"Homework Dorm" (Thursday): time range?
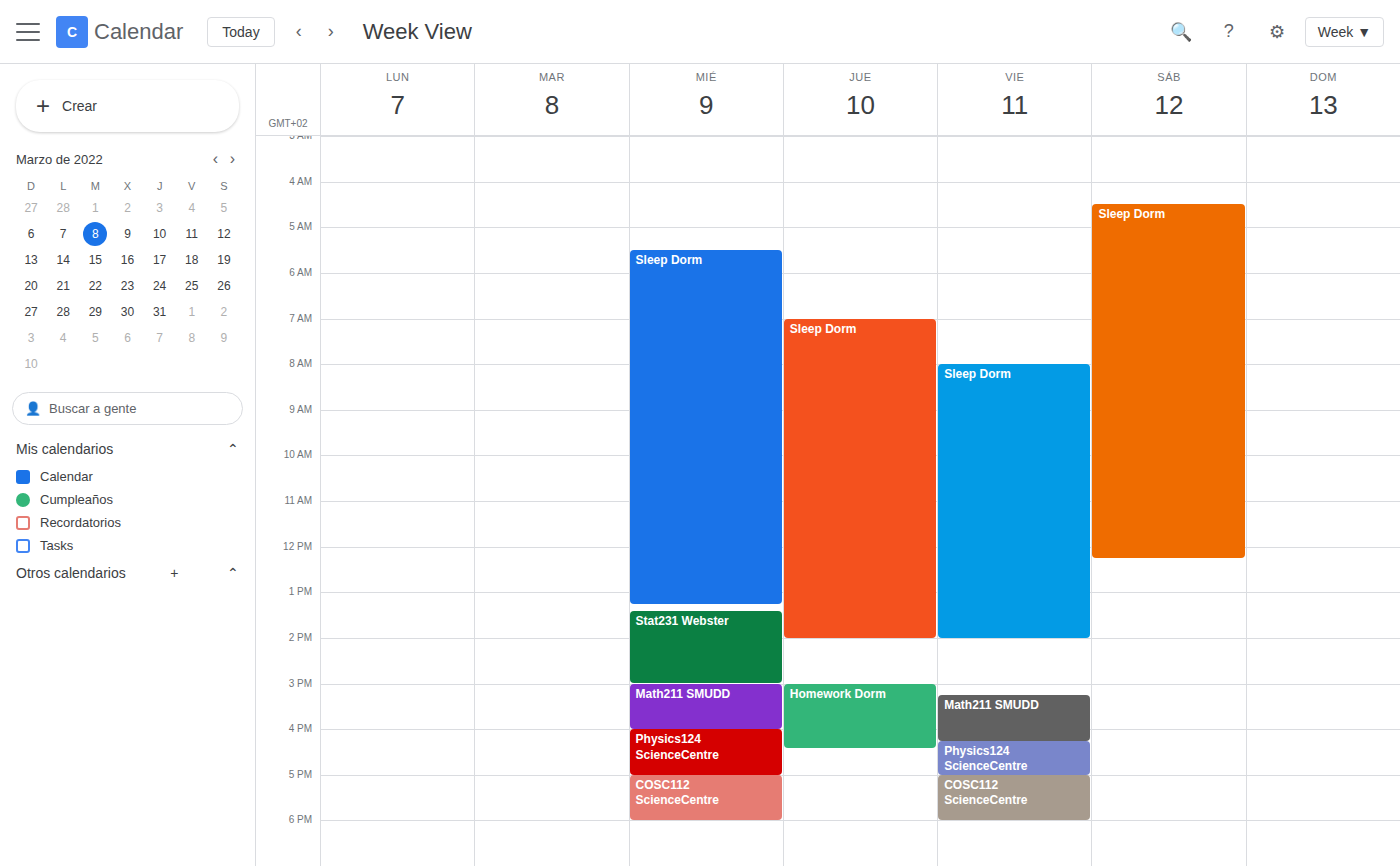
3:00 PM to 4:25 PM